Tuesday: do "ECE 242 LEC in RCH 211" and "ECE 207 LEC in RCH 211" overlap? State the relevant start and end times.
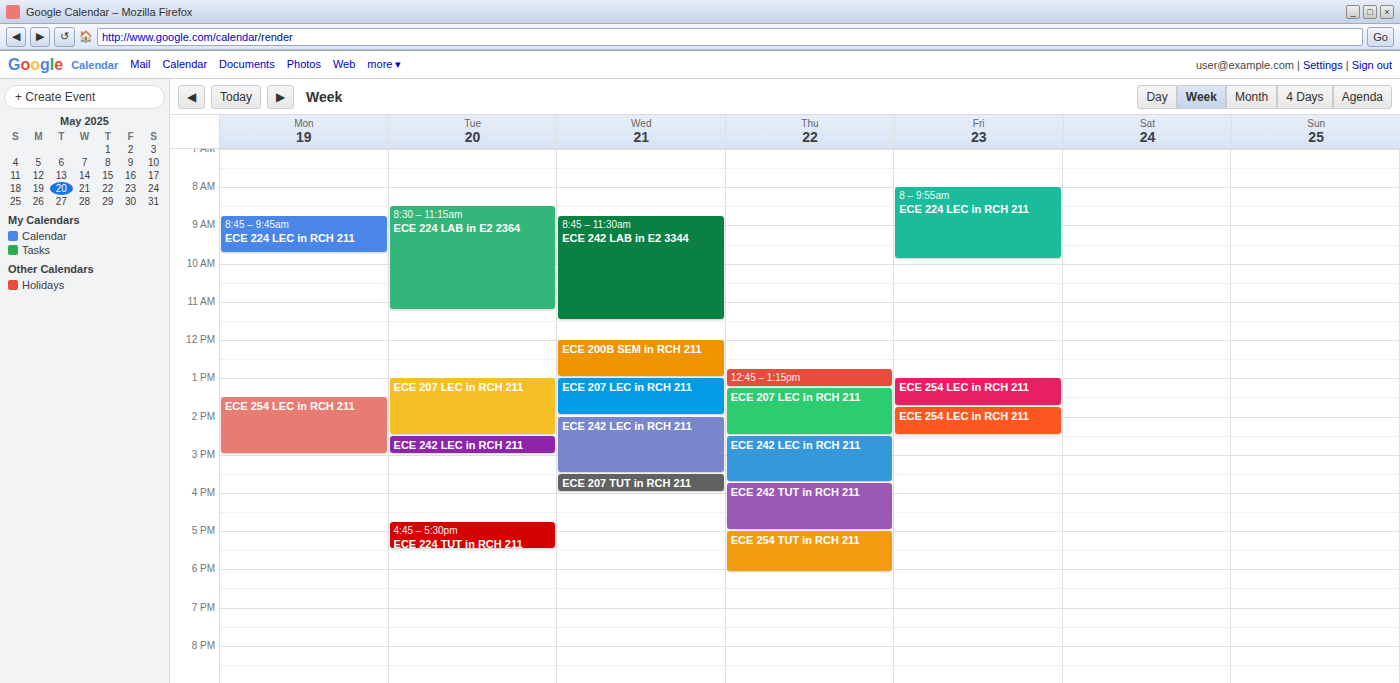
"ECE 207 LEC in RCH 211" ends at 2:30 PM, exactly when "ECE 242 LEC in RCH 211" starts -- they touch but do not overlap.